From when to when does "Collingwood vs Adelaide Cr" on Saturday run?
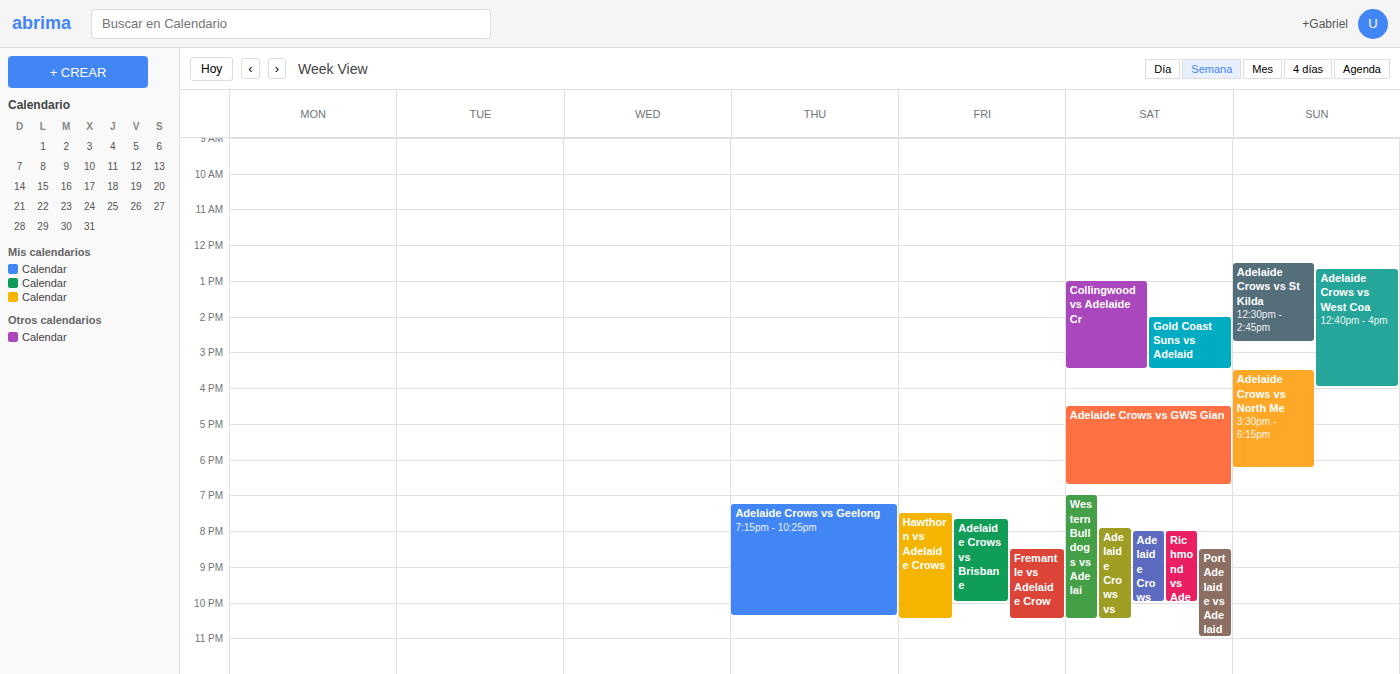
1:00 PM to 3:30 PM